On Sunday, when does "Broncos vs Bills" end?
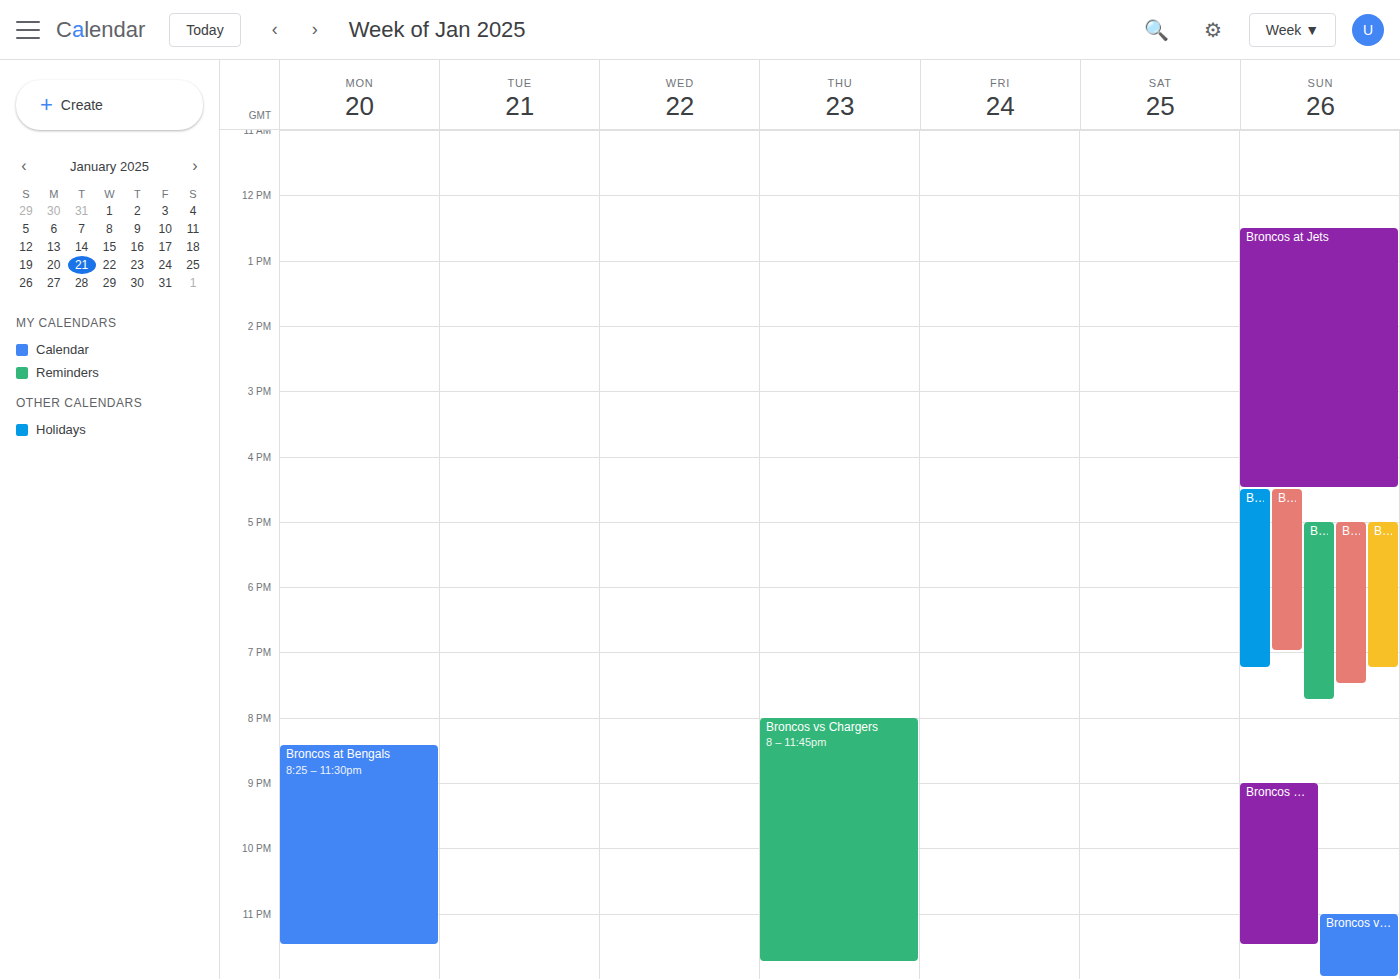
19:15